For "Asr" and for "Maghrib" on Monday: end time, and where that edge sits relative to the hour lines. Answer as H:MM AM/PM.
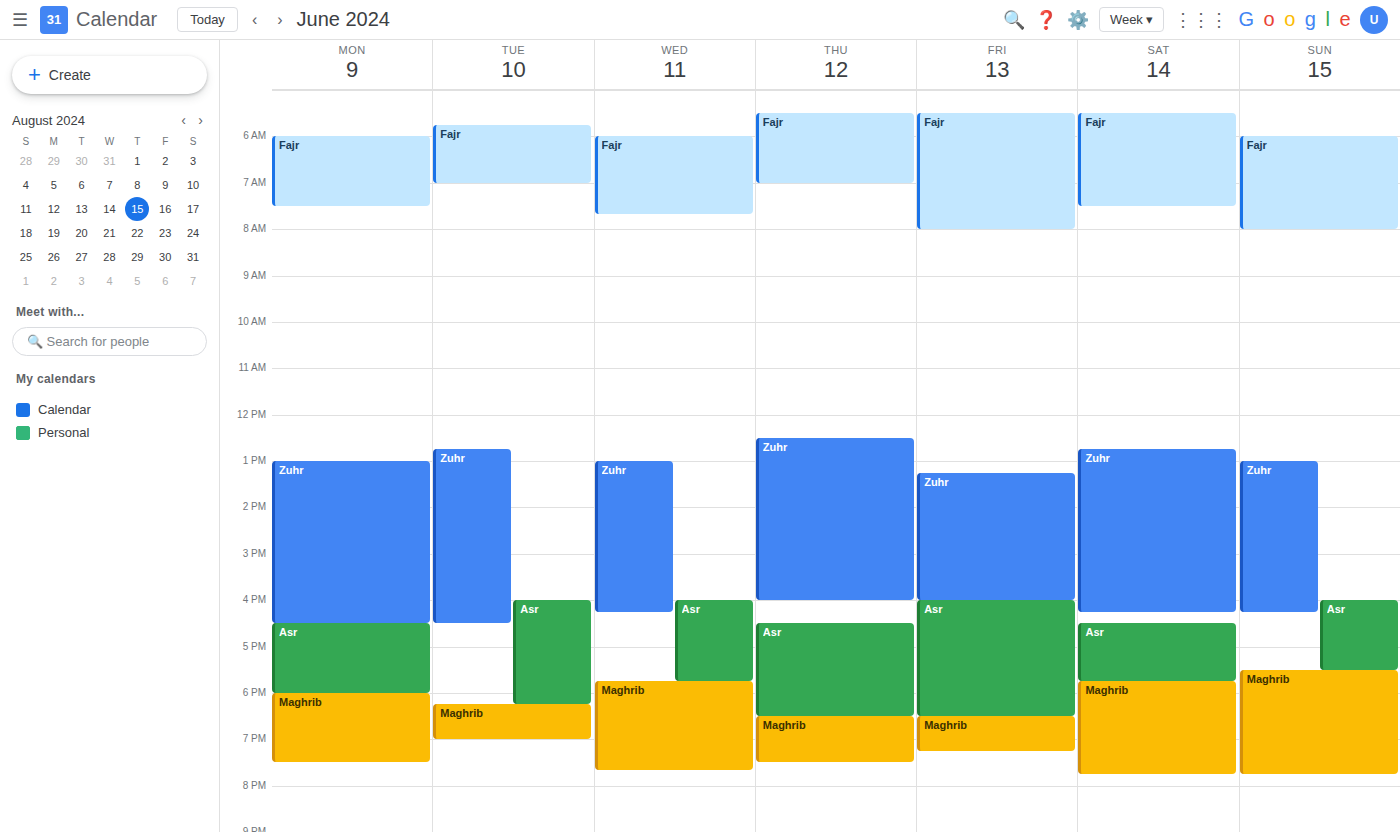
"Asr": 6:00 PM, exactly on the 6 PM line. "Maghrib": 7:30 PM, halfway between the 7 PM and 8 PM lines.